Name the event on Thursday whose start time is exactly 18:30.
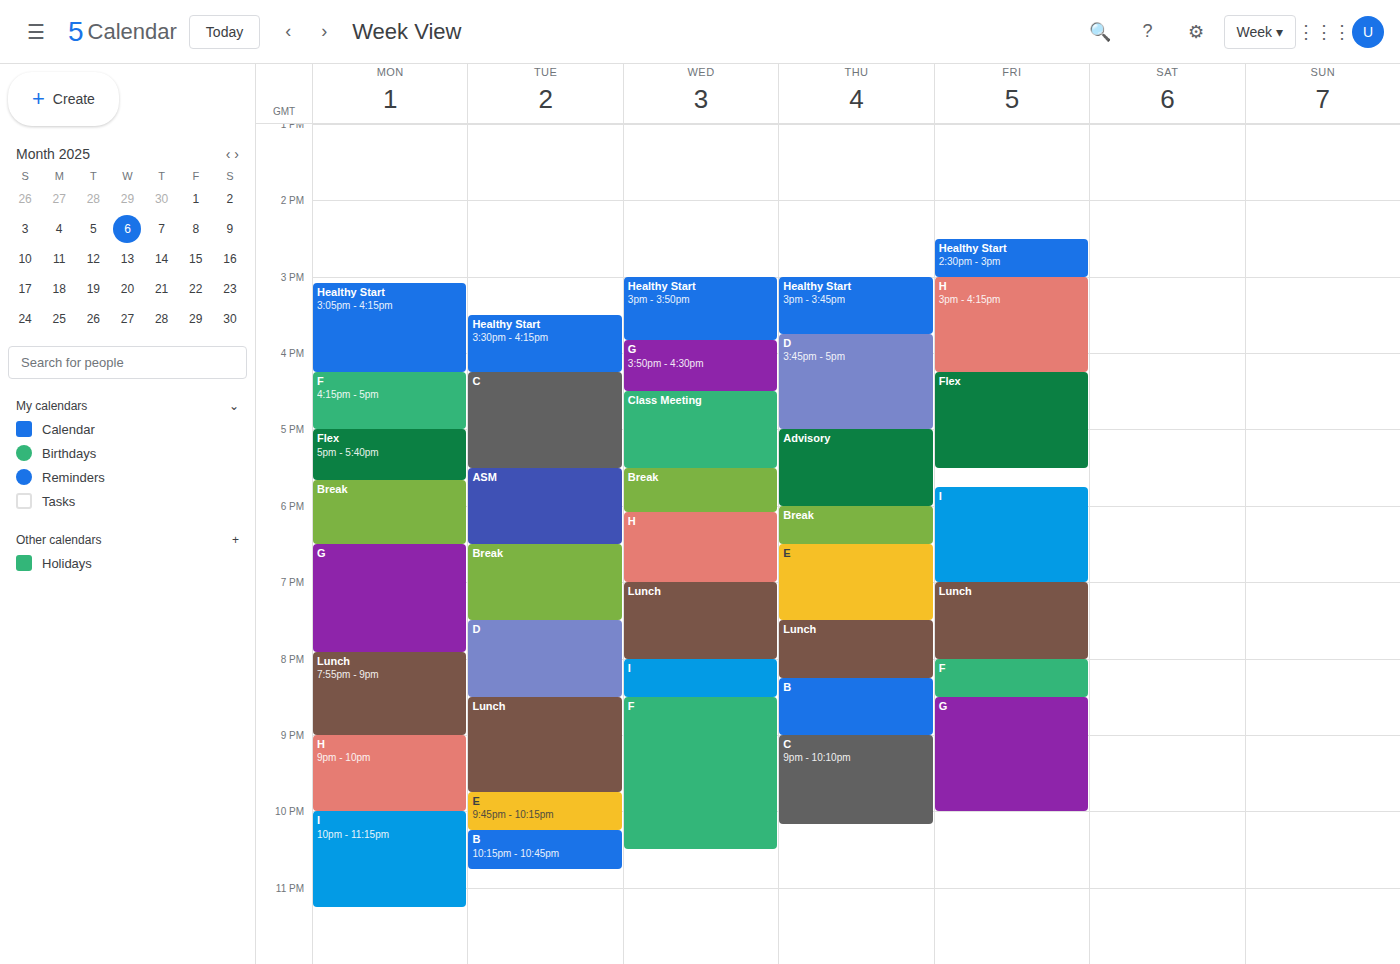
"E"